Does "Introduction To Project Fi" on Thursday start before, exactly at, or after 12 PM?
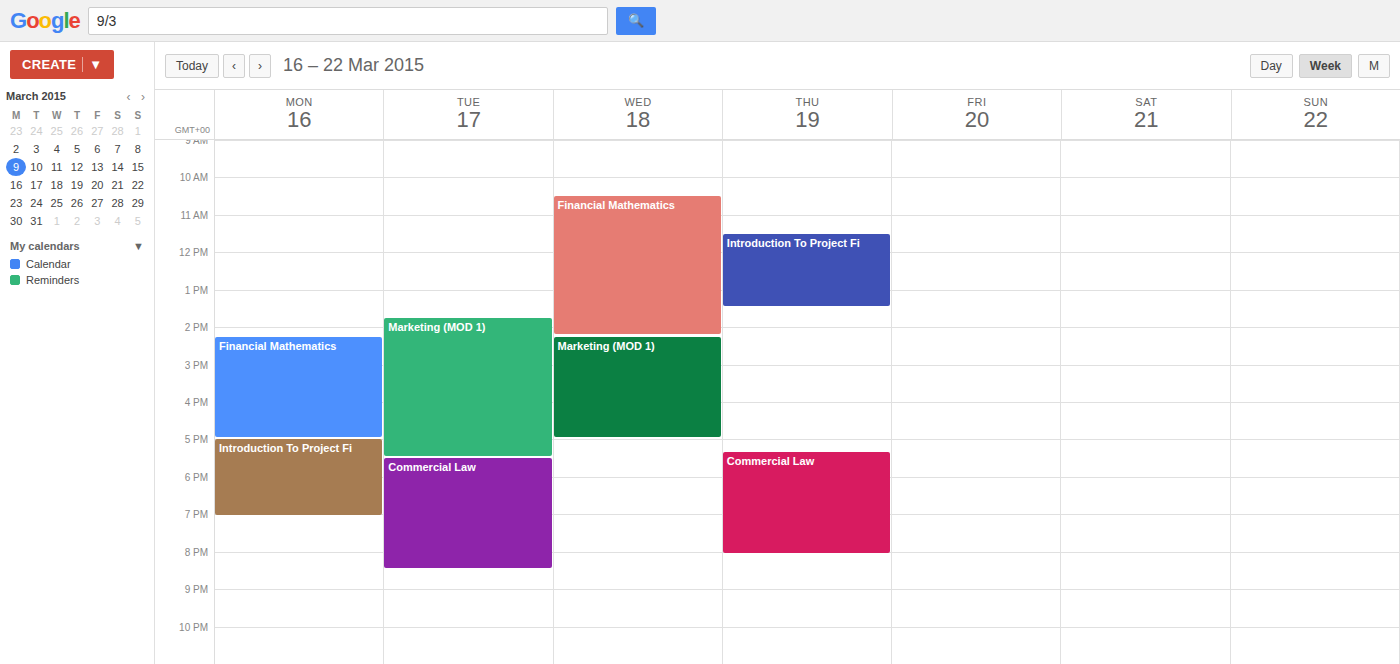
11:30 AM -- before 12 PM, 30 minutes above the 12 PM line.